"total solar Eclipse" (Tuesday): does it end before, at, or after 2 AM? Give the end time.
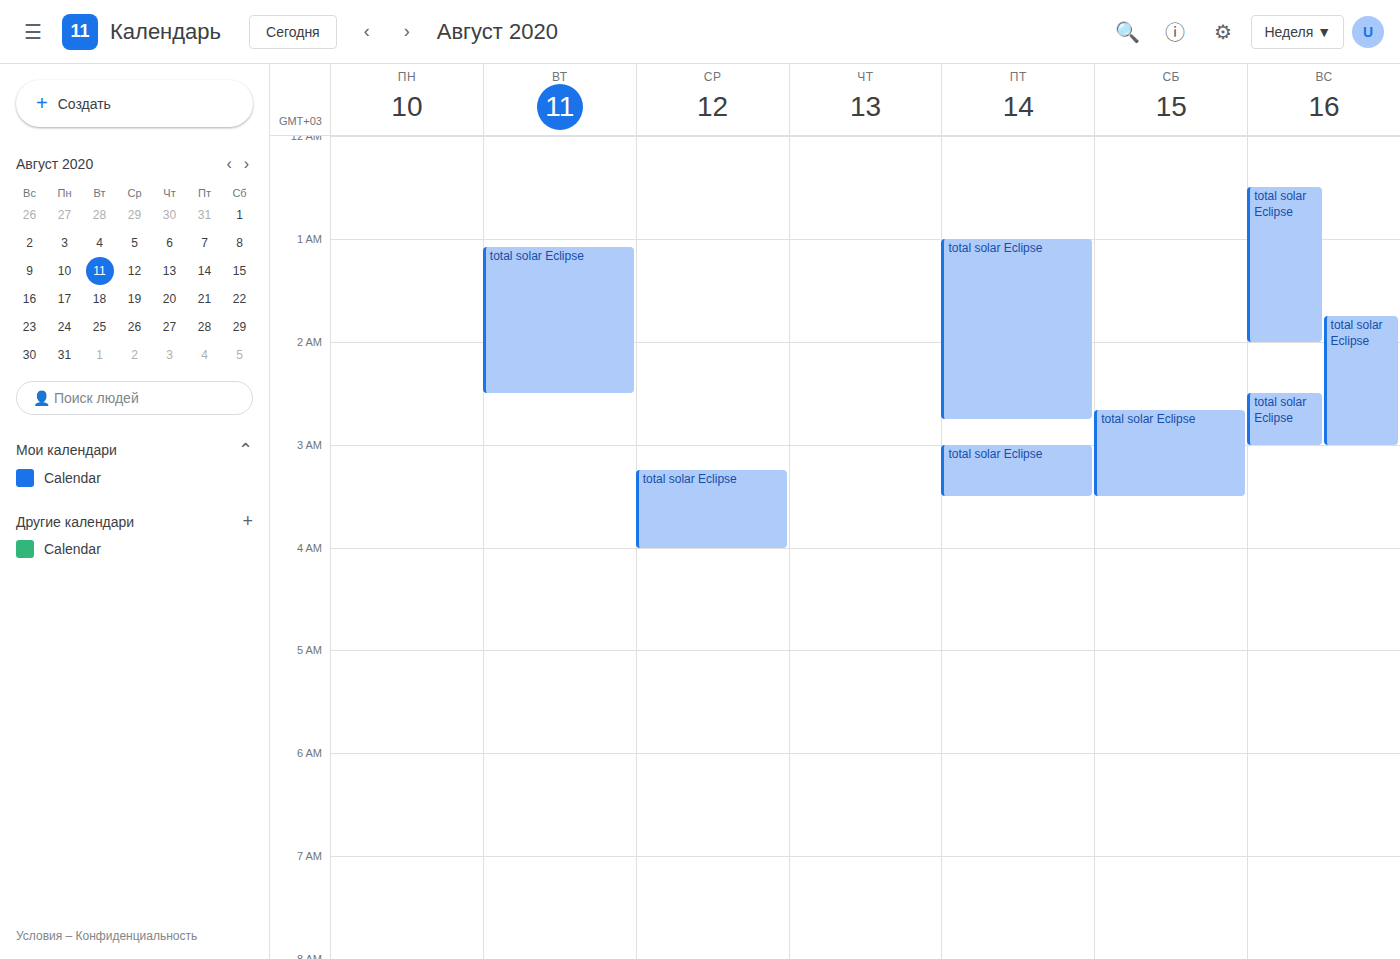
2:30 AM -- after 2 AM, 30 minutes below the 2 AM line.